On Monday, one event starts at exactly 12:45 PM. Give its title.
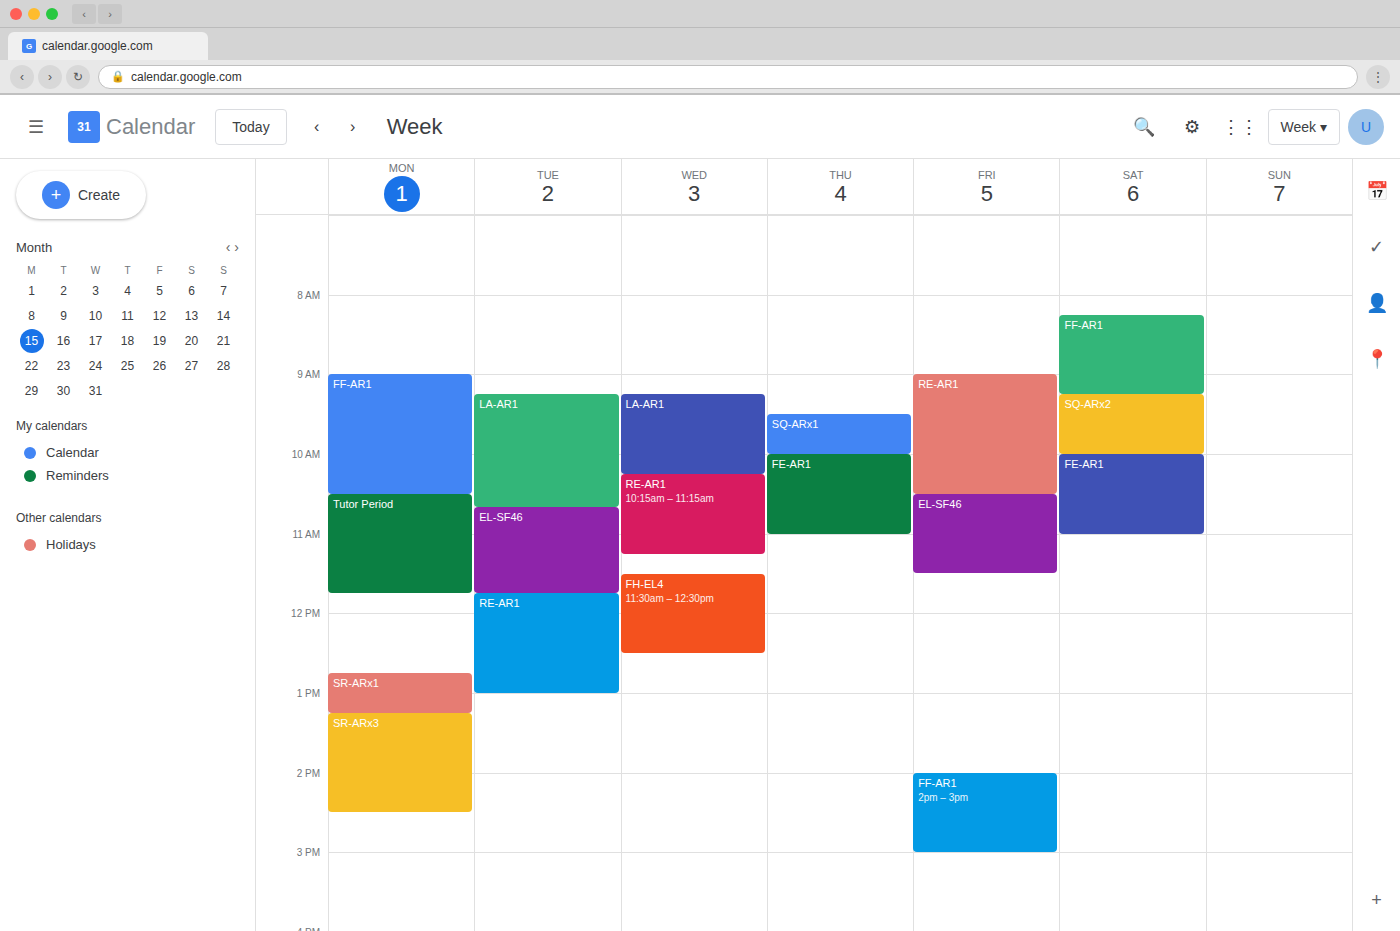
"SR-ARx1"